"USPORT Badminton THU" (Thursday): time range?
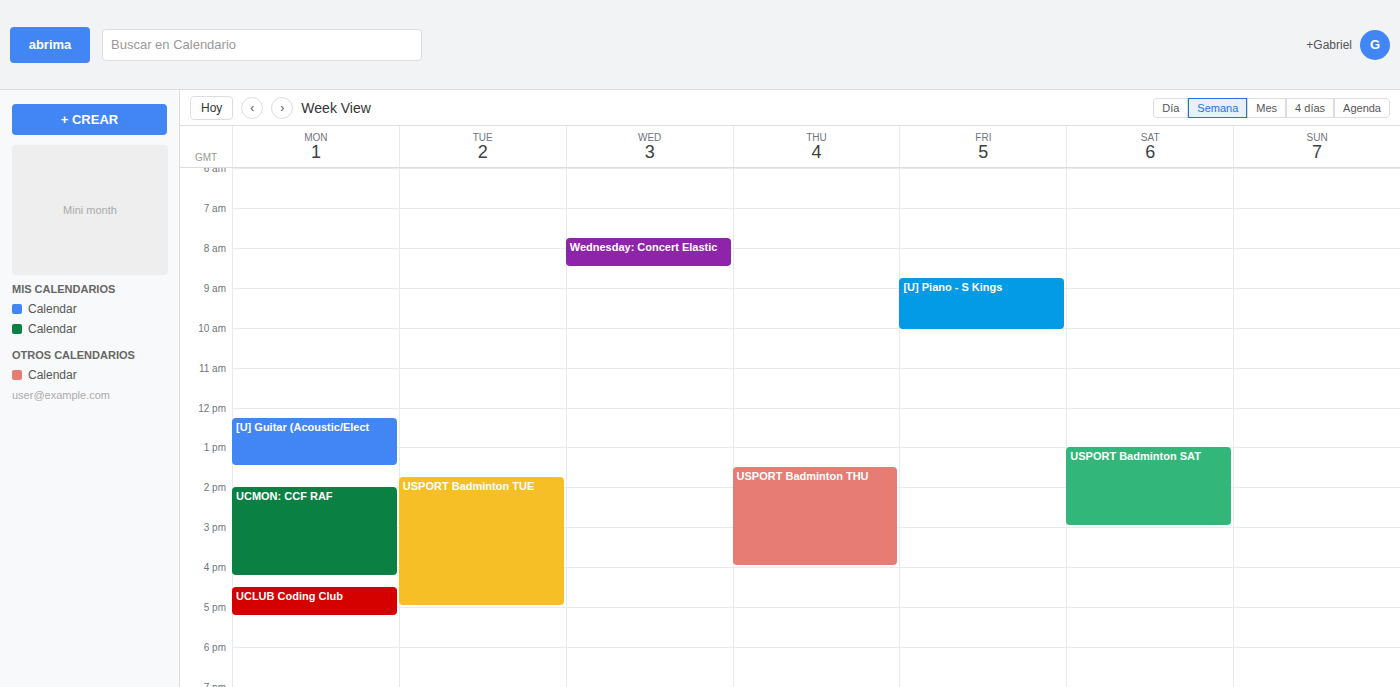
13:30 to 16:00